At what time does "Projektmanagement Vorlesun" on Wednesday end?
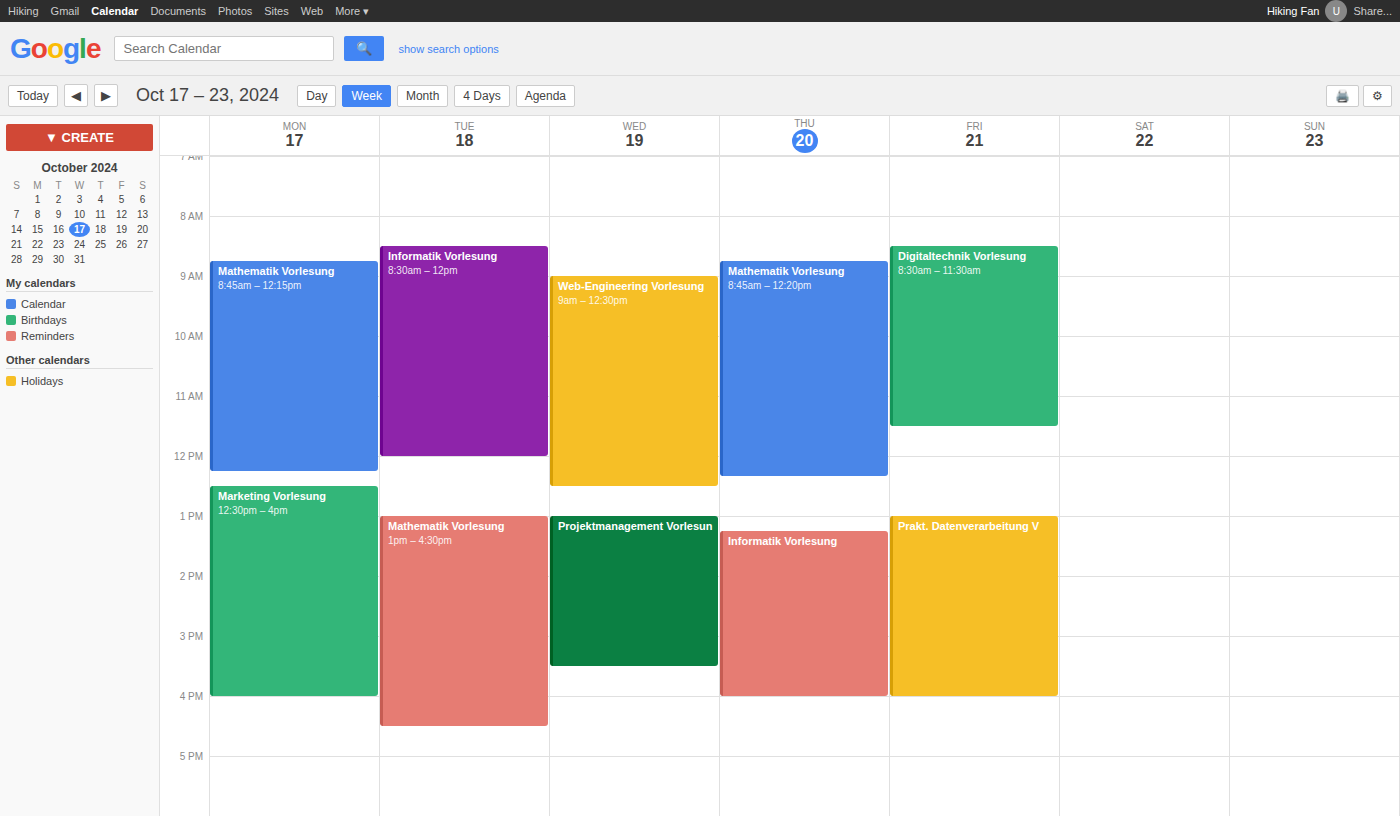
3:30 PM